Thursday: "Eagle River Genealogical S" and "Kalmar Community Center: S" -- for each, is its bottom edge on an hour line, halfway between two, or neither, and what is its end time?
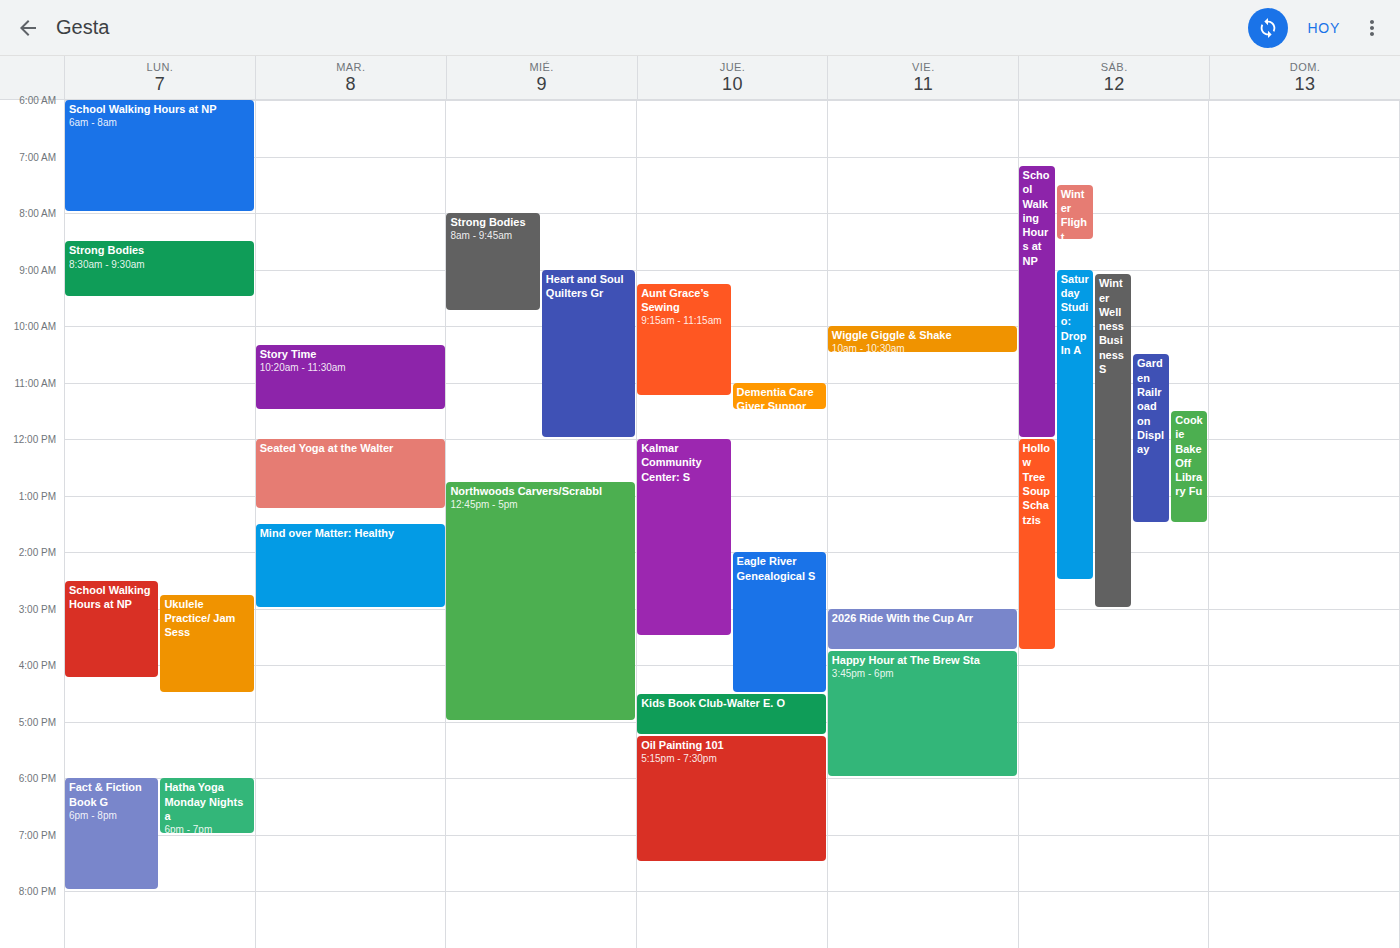
"Eagle River Genealogical S": 16:30, halfway between the 16:00 and 17:00 lines. "Kalmar Community Center: S": 15:30, halfway between the 15:00 and 16:00 lines.